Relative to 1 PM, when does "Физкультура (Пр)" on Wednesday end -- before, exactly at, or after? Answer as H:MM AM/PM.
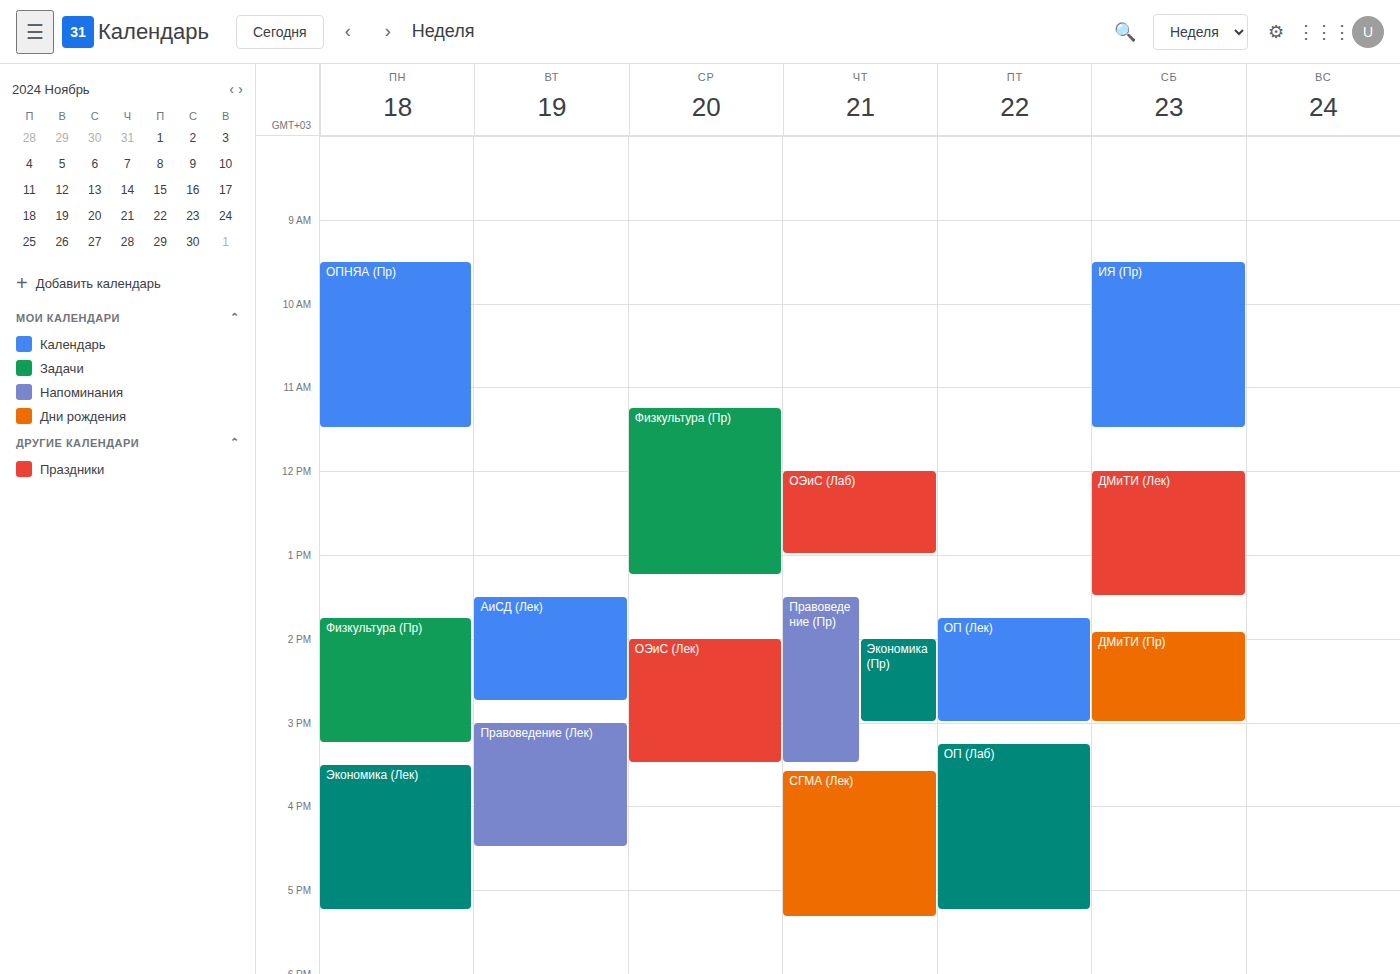
1:15 PM -- after 1 PM, 15 minutes below the 1 PM line.